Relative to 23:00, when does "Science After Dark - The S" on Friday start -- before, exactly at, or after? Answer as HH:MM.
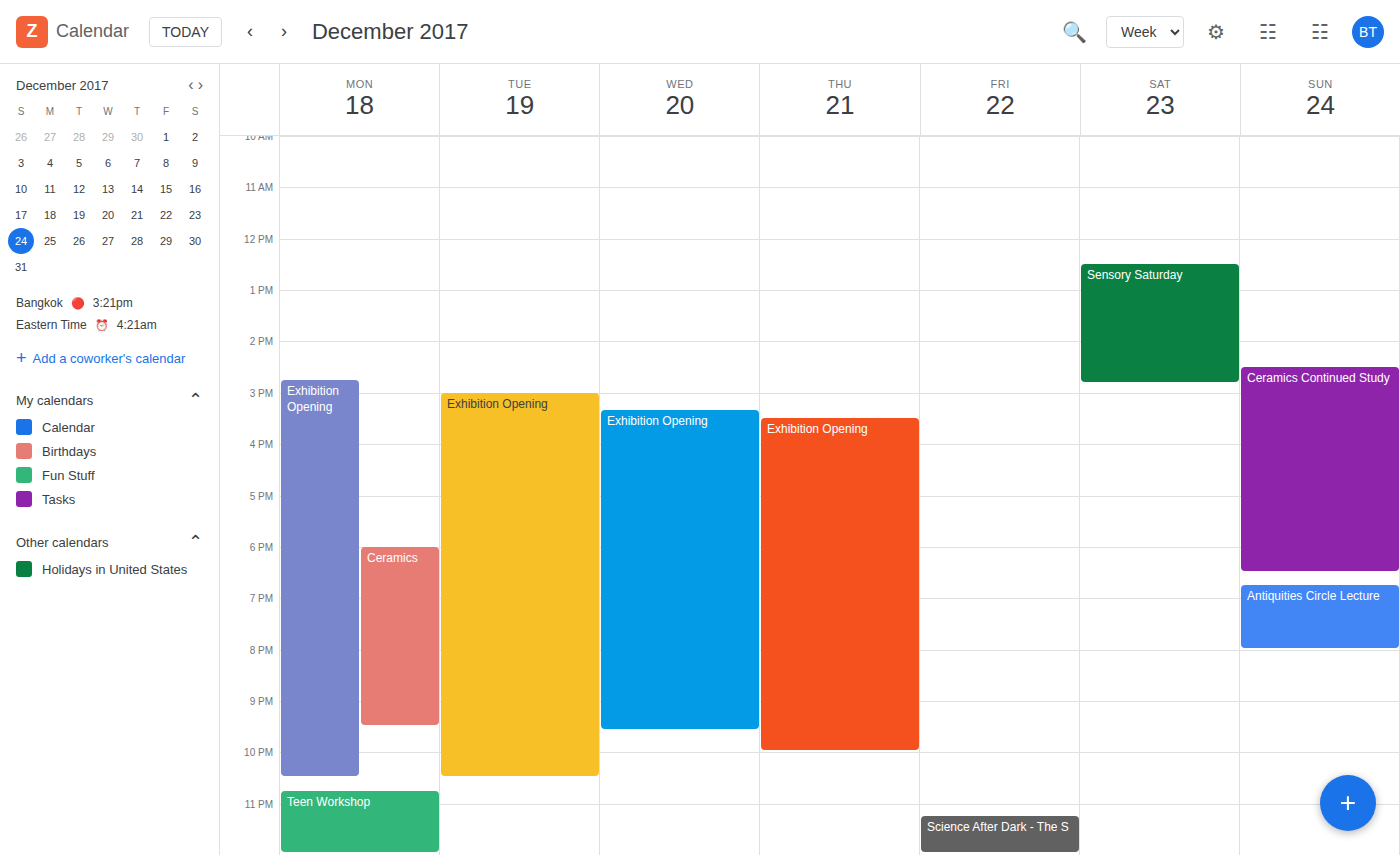
23:15 -- after 23:00, 15 minutes below the 23:00 line.